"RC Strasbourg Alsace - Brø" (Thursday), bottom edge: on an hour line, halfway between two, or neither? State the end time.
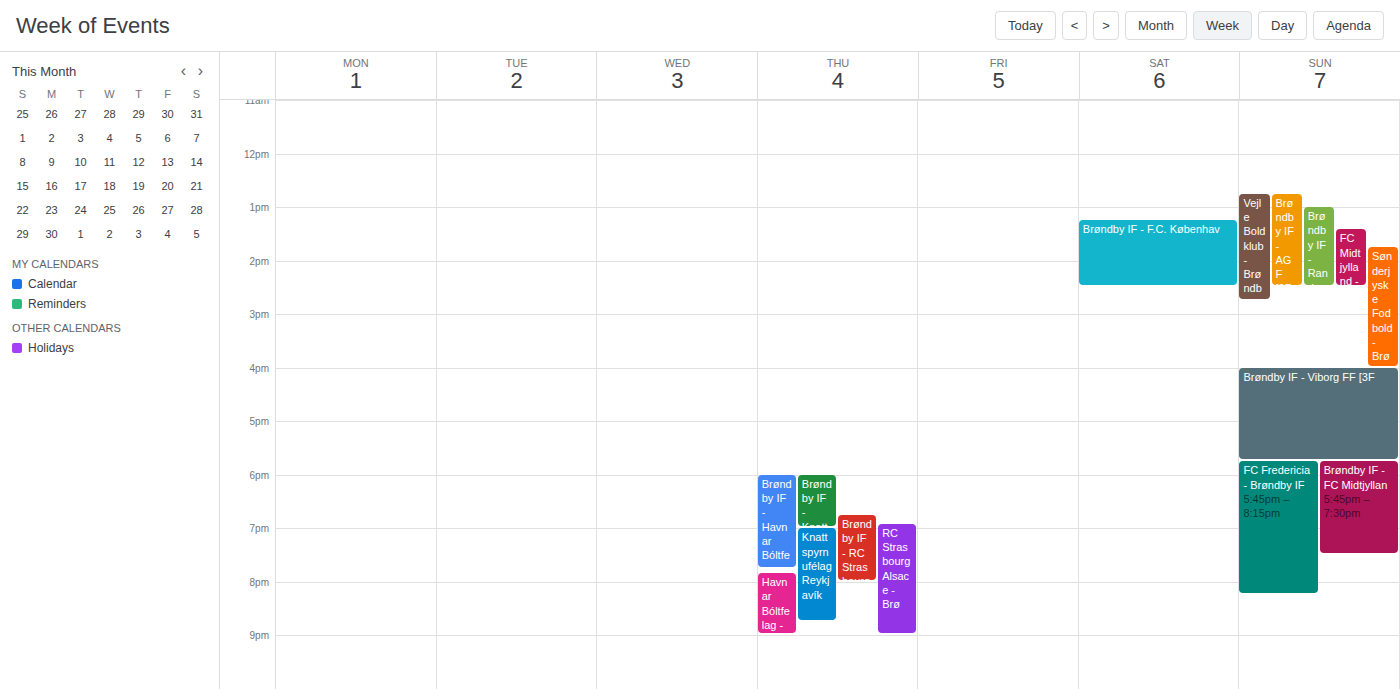
9:00 PM -- exactly on the 9 PM line.